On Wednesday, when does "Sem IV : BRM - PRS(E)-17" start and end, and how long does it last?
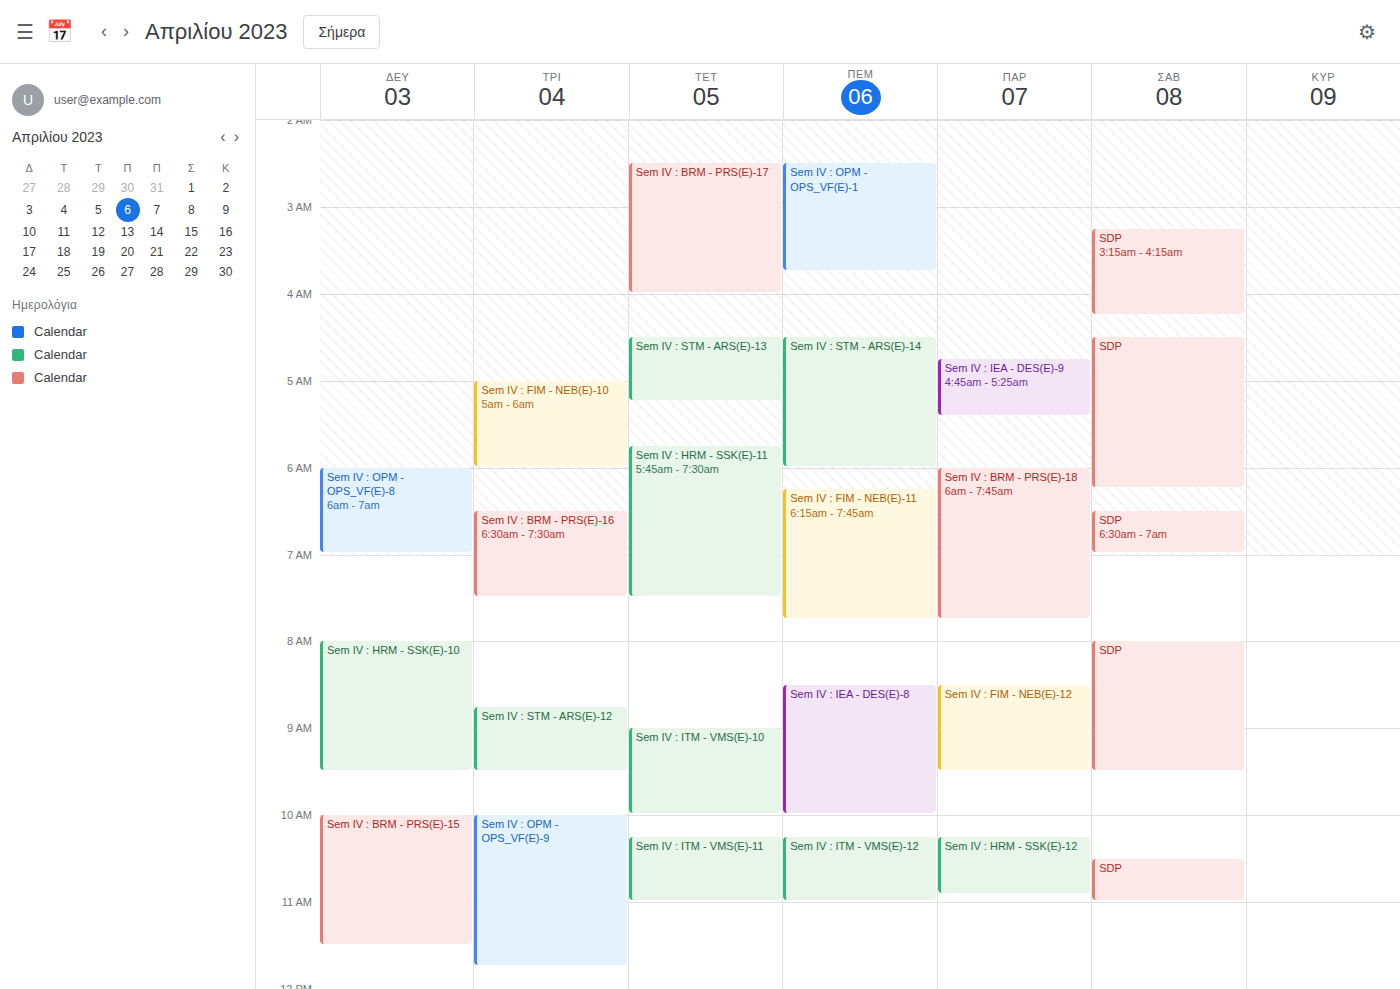
2:30 AM to 4:00 AM, 1 hour 30 minutes